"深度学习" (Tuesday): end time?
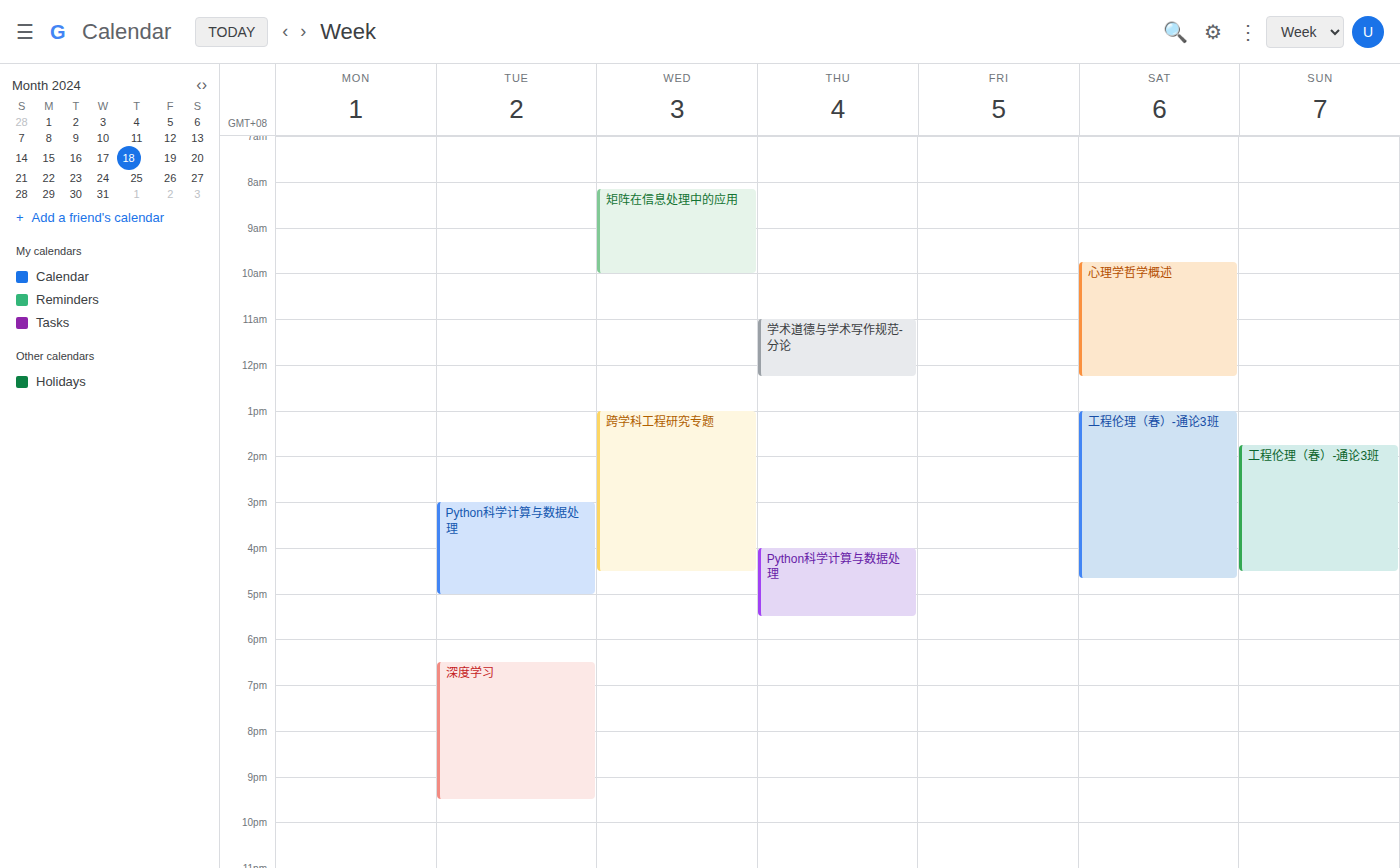
9:30 PM